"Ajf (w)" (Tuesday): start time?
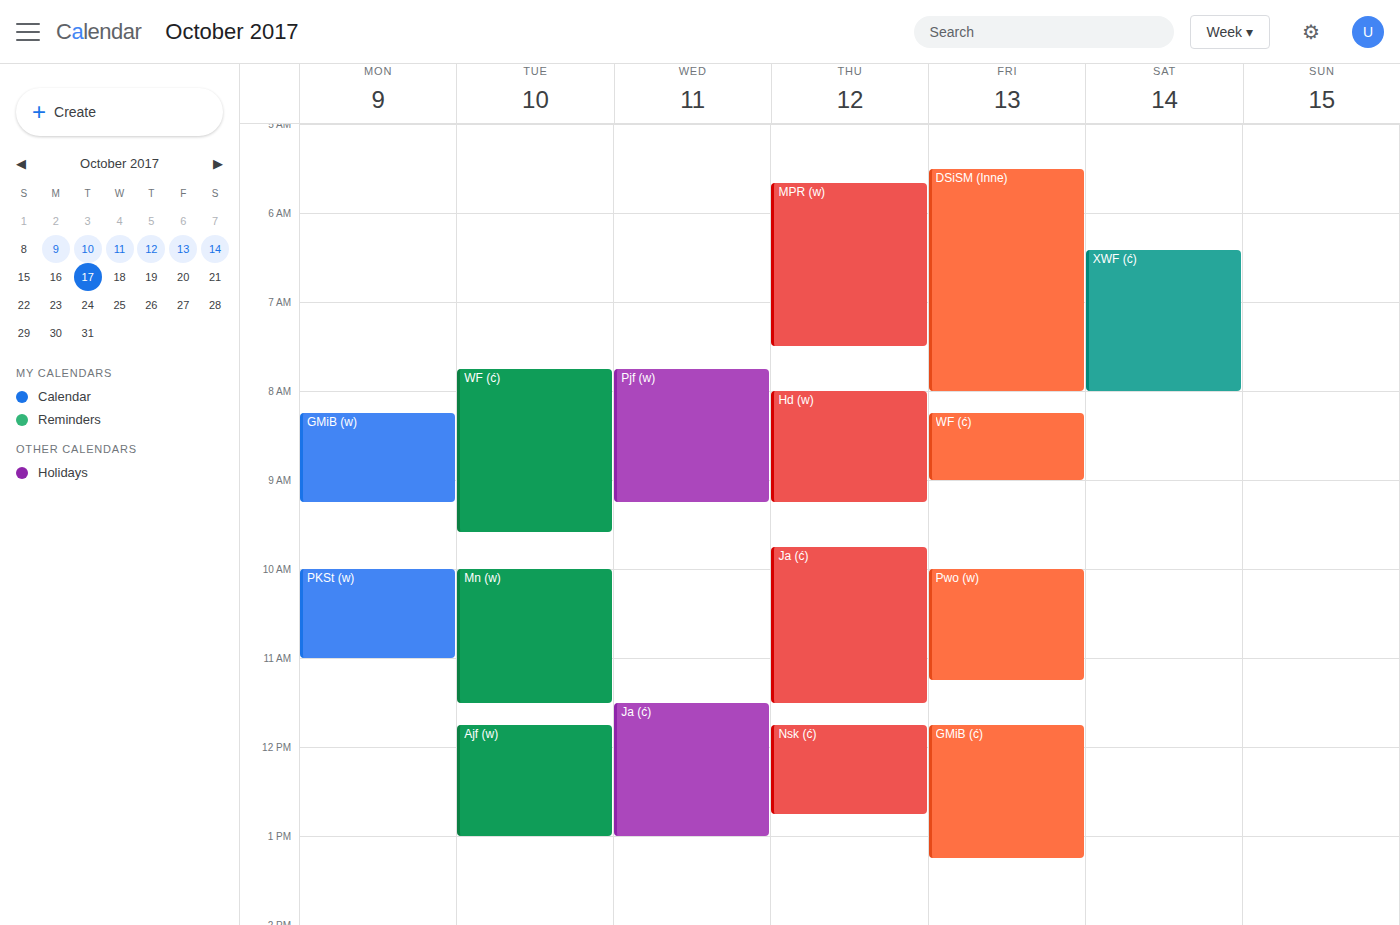
11:45 AM